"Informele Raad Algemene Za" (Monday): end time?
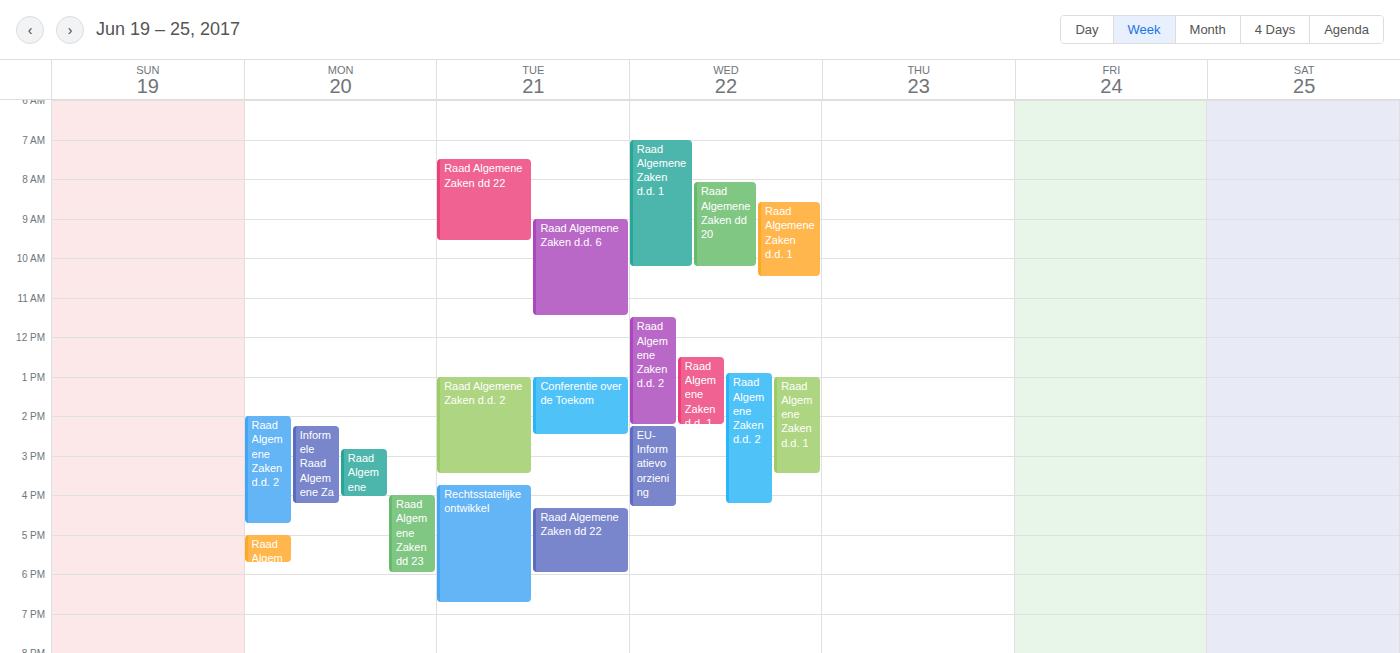
4:15 PM